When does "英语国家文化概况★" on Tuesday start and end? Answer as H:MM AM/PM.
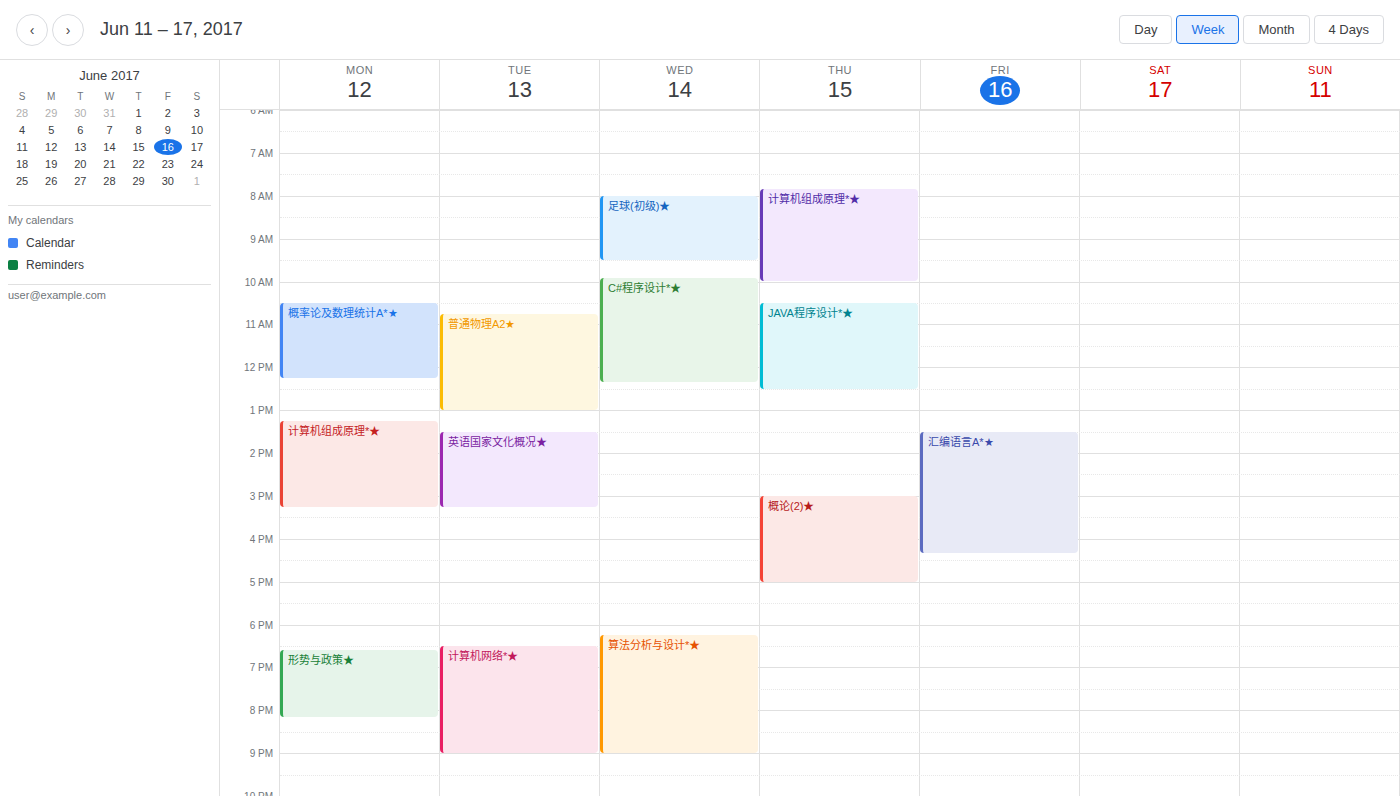
1:30 PM to 3:15 PM